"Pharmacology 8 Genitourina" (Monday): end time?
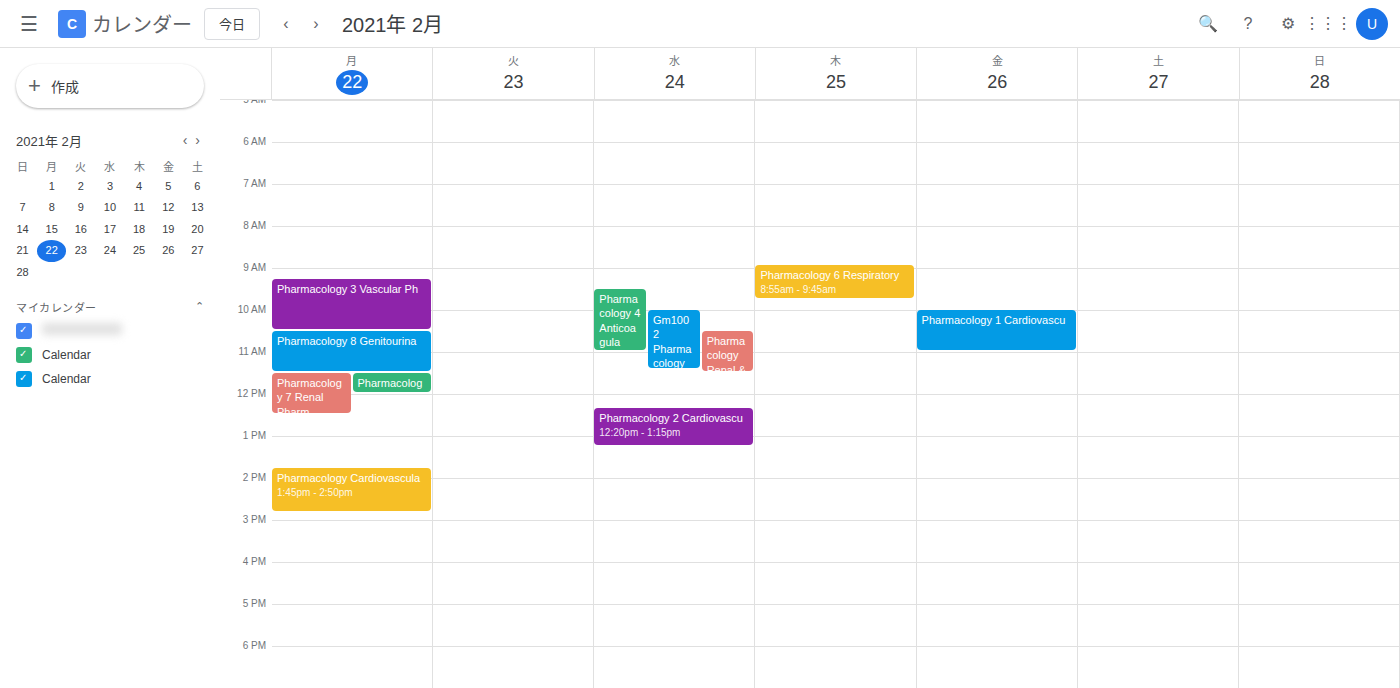
11:30 AM